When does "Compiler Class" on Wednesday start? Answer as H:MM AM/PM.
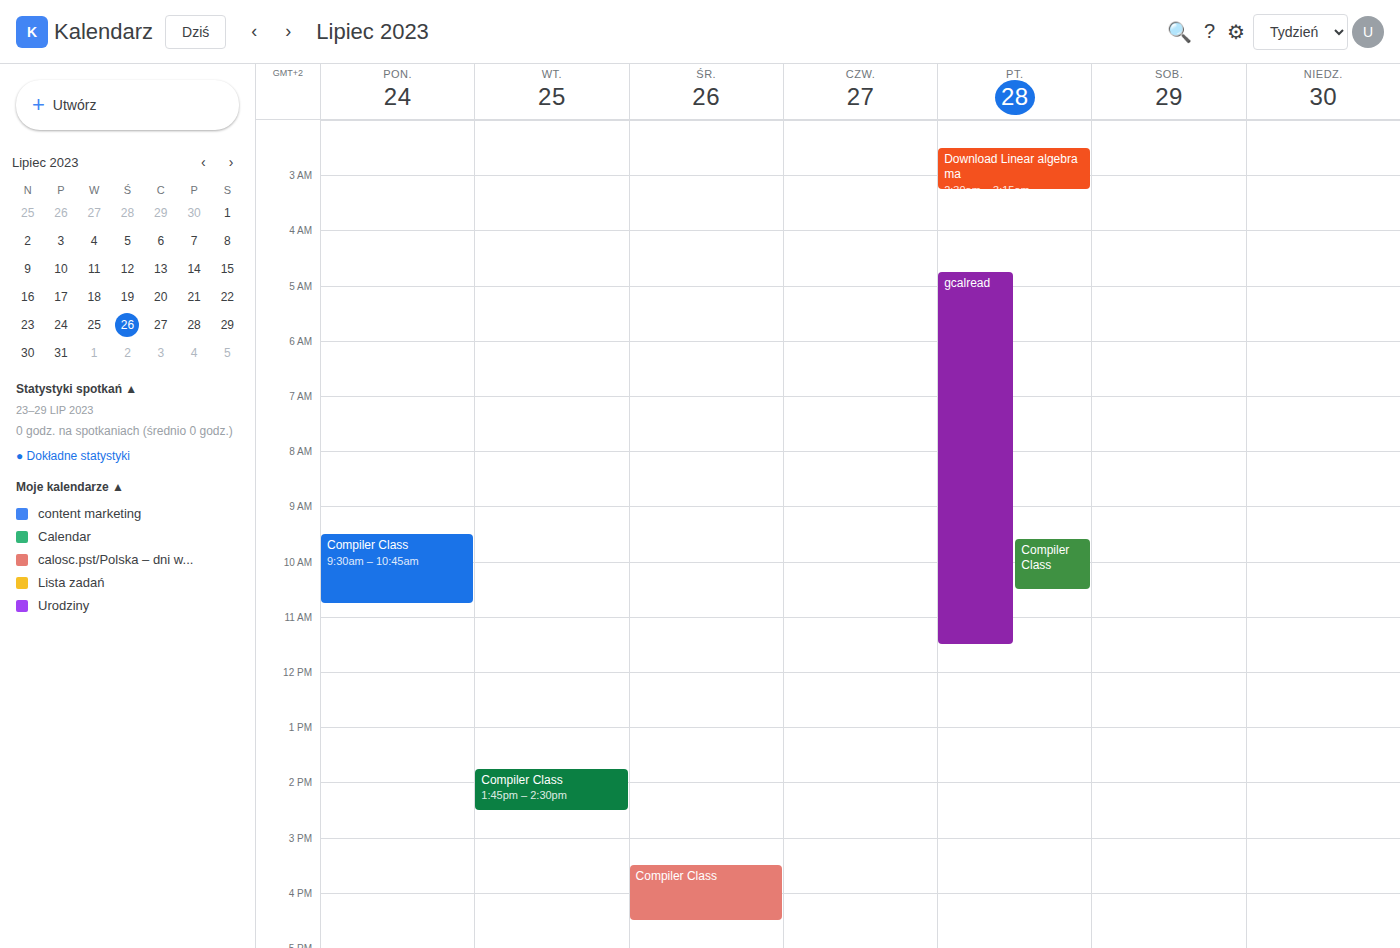
3:30 PM